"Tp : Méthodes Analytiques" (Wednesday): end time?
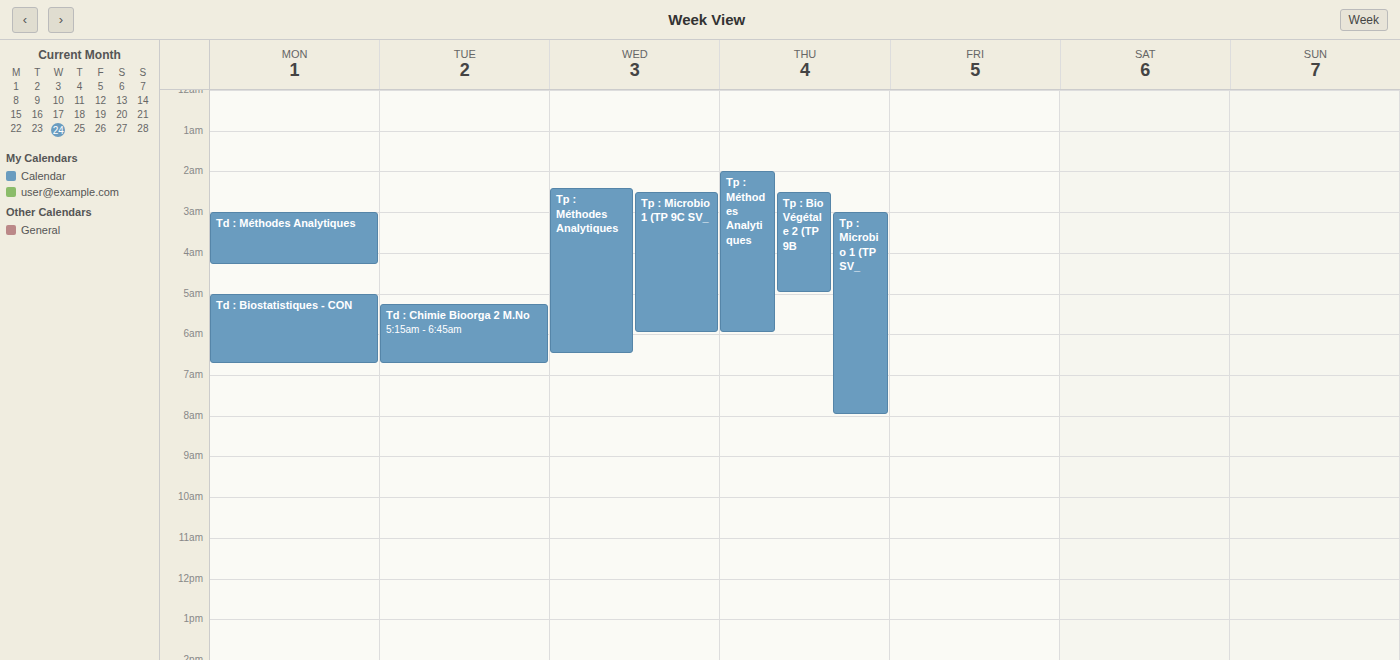
6:30 AM